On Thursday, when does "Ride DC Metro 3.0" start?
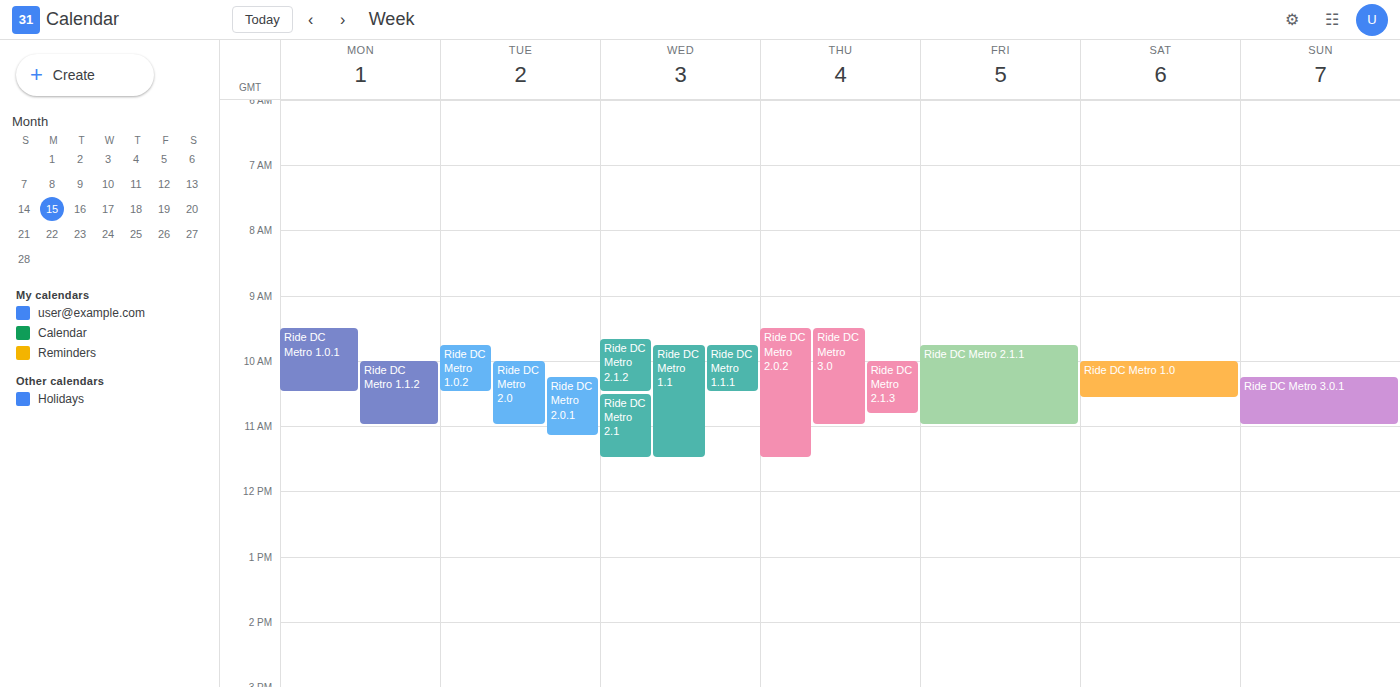
9:30 AM